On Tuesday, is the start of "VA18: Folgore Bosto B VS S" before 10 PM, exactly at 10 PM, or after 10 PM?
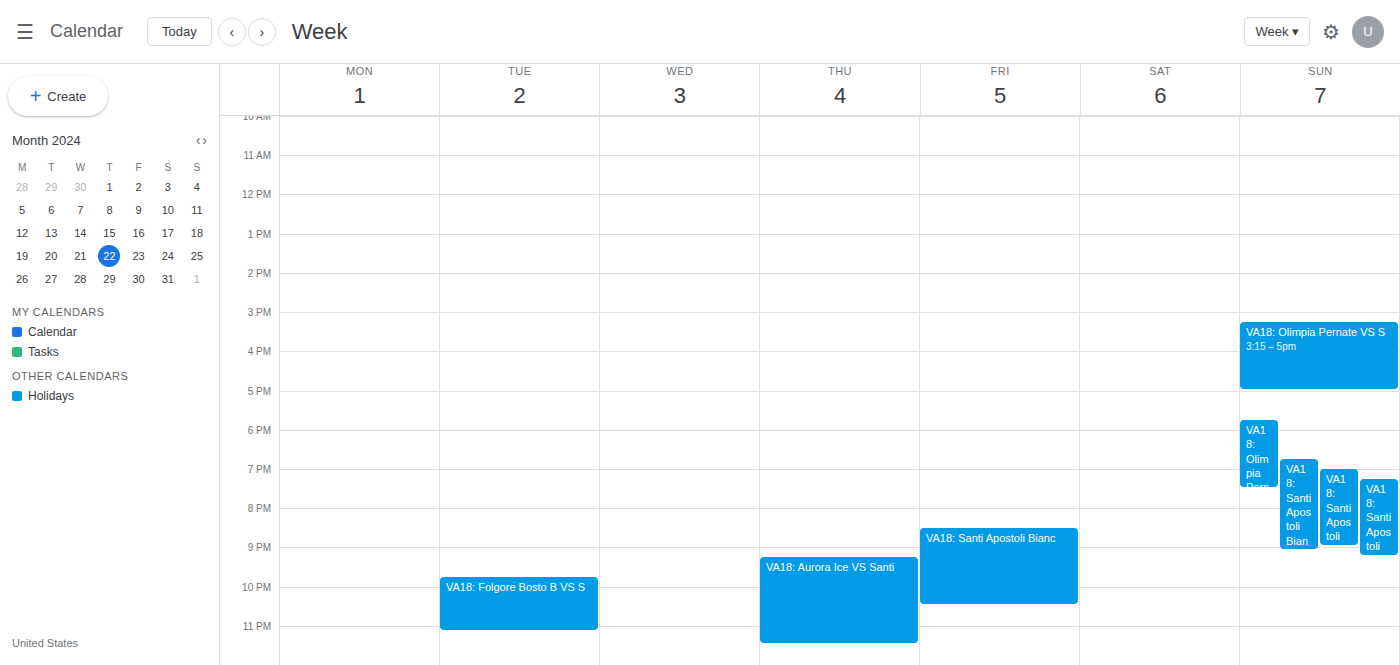
9:45 PM -- before 10 PM, 15 minutes above the 10 PM line.